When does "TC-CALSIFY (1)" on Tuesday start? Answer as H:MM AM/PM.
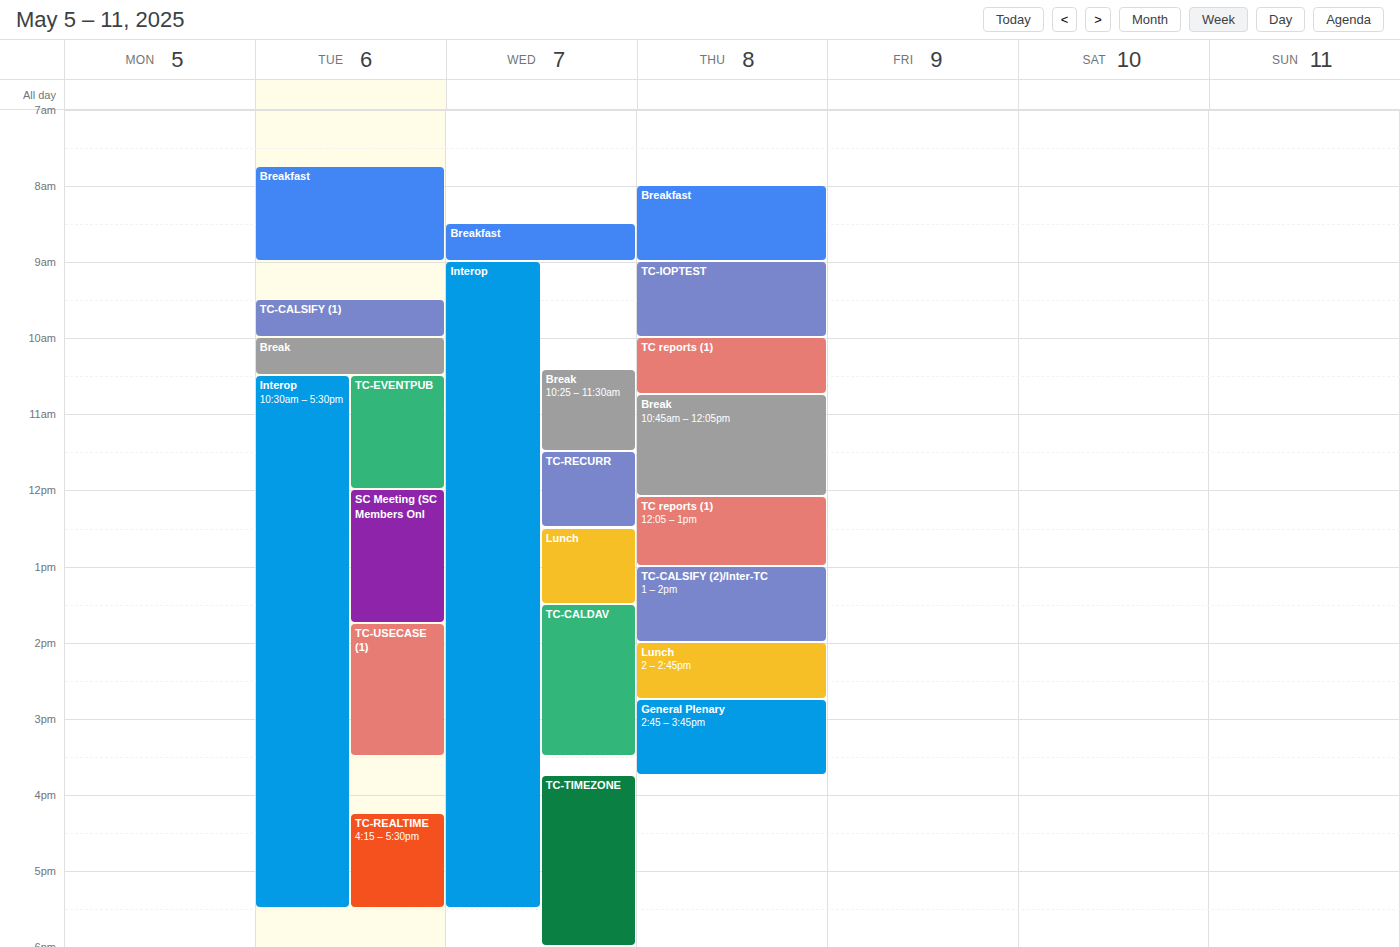
9:30 AM